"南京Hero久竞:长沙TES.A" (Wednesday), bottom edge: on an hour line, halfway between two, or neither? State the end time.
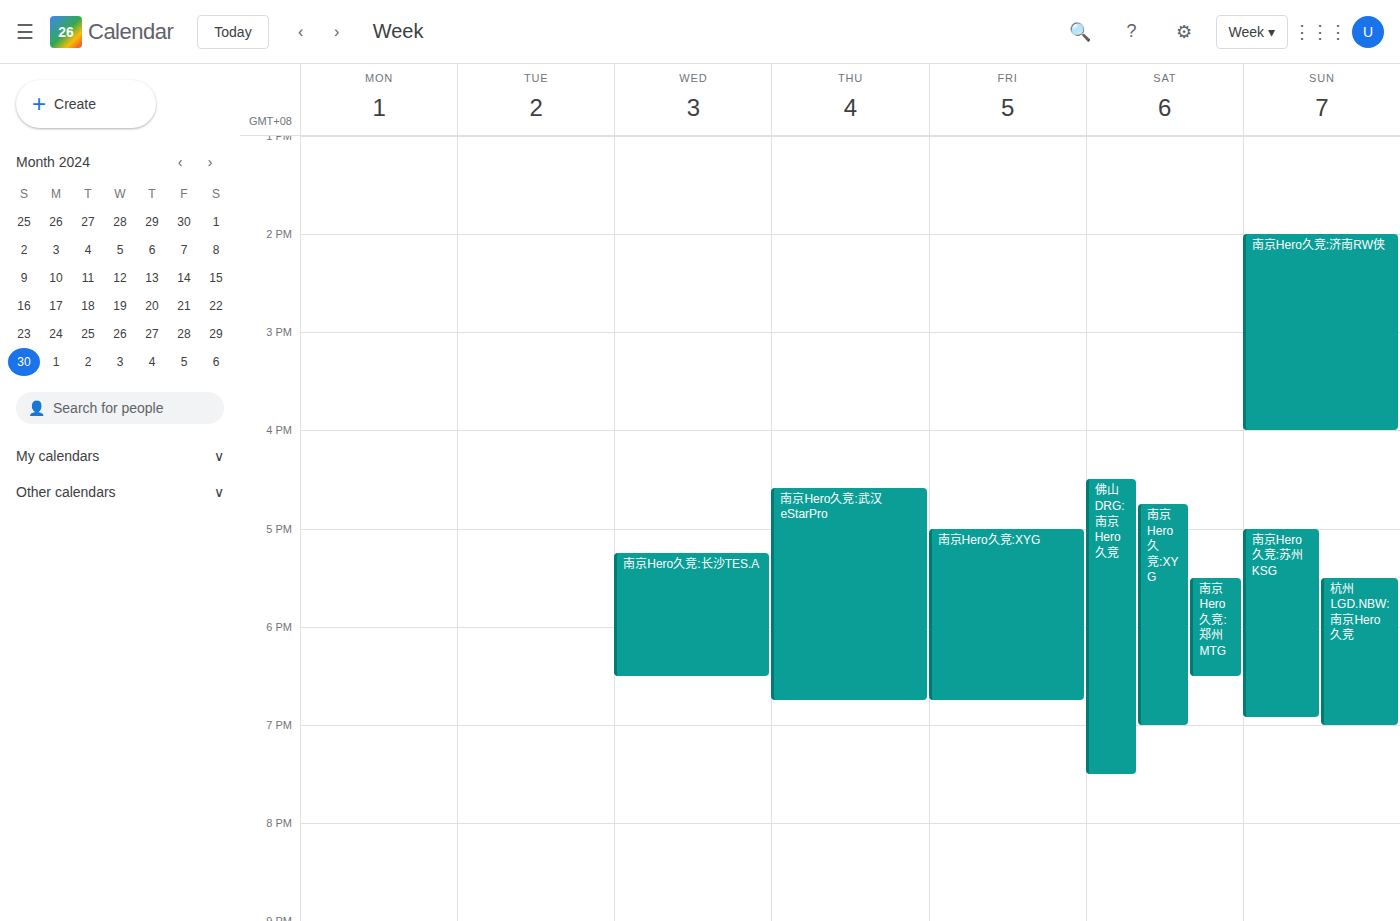
6:30 PM -- halfway between the 6 PM and 7 PM lines.